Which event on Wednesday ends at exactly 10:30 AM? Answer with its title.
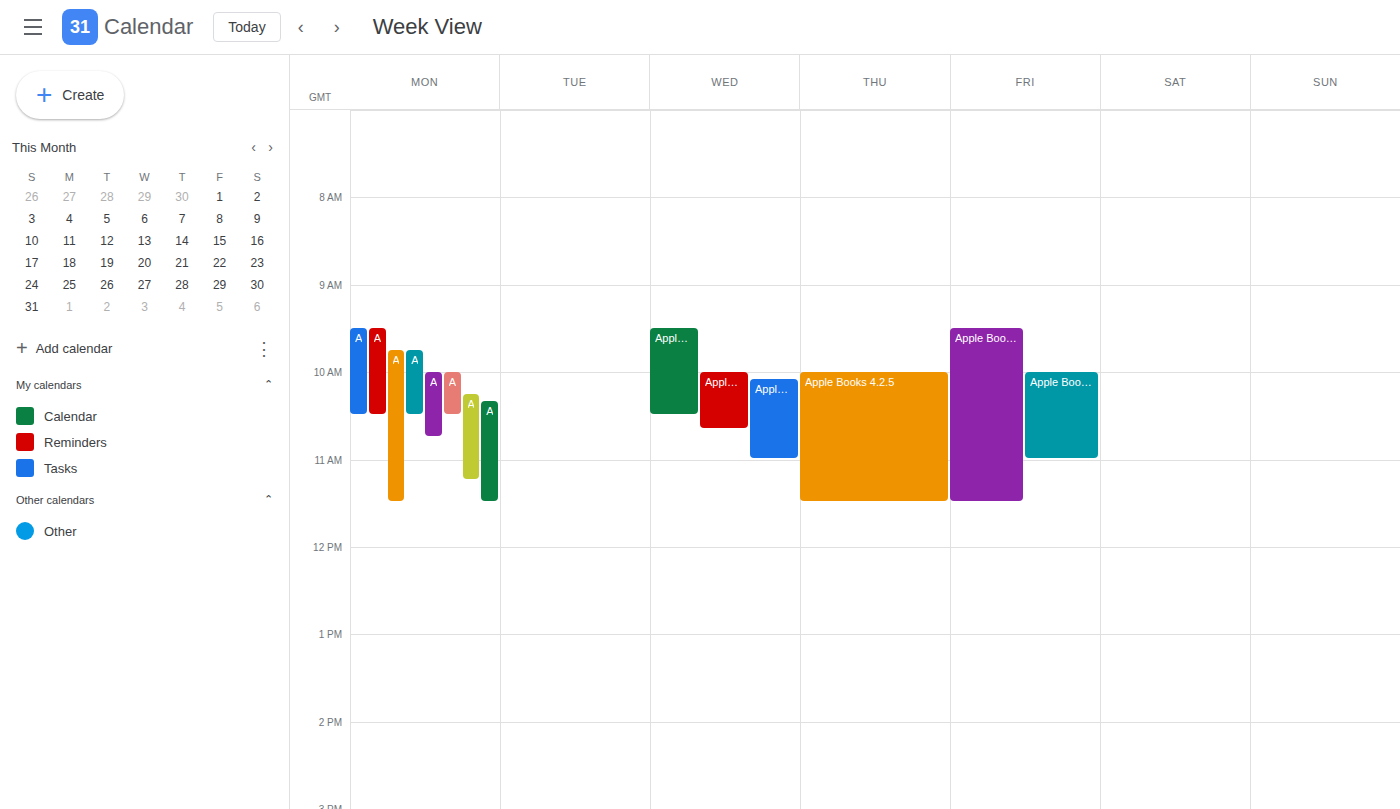
"Apple Books 5.0"